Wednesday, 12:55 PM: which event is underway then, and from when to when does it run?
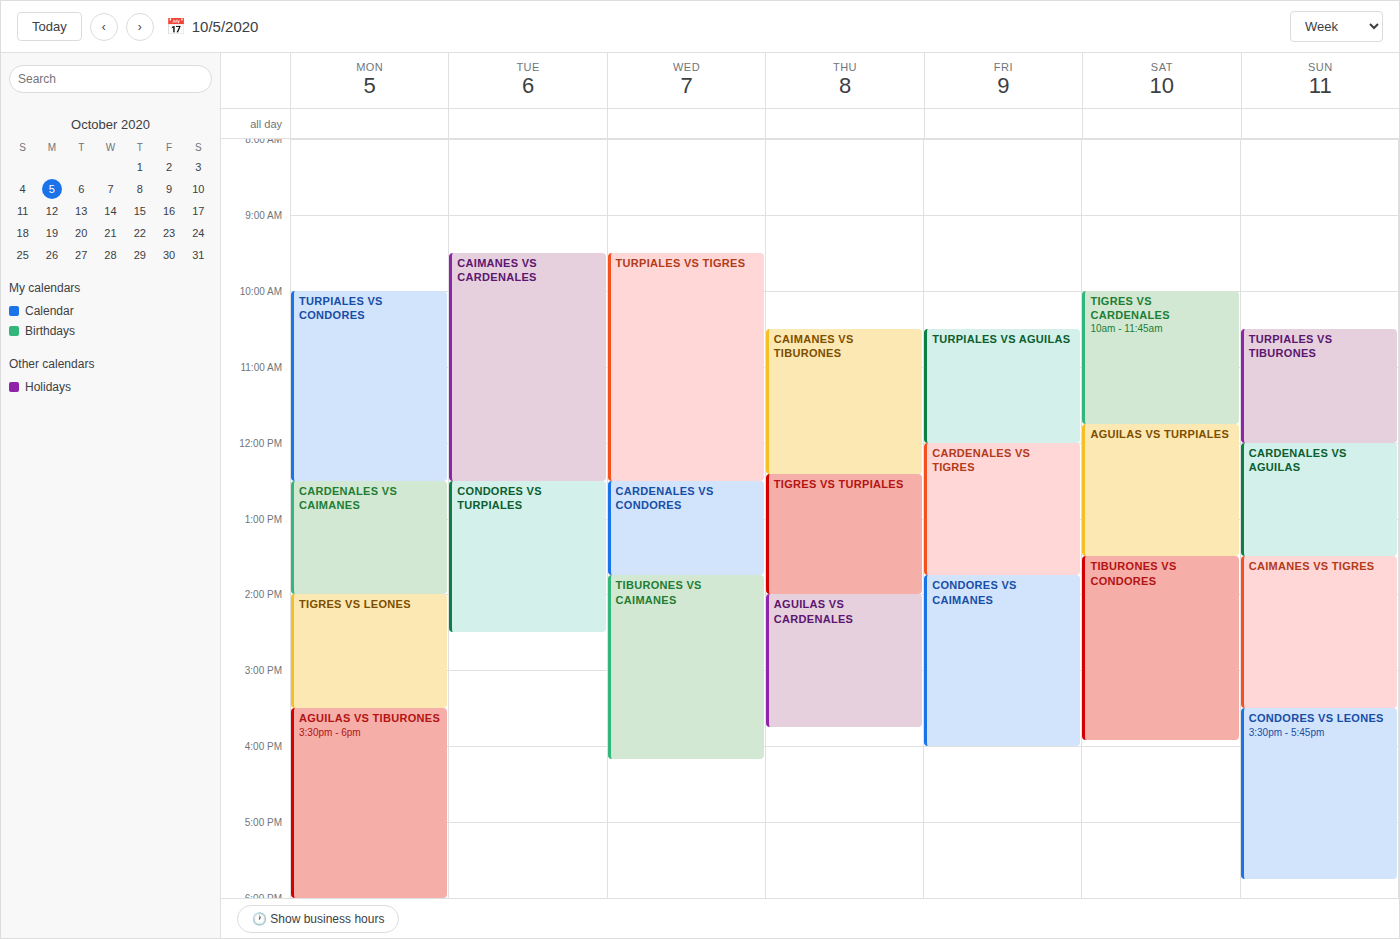
"Cardenales vs condores", 12:30 PM to 1:45 PM